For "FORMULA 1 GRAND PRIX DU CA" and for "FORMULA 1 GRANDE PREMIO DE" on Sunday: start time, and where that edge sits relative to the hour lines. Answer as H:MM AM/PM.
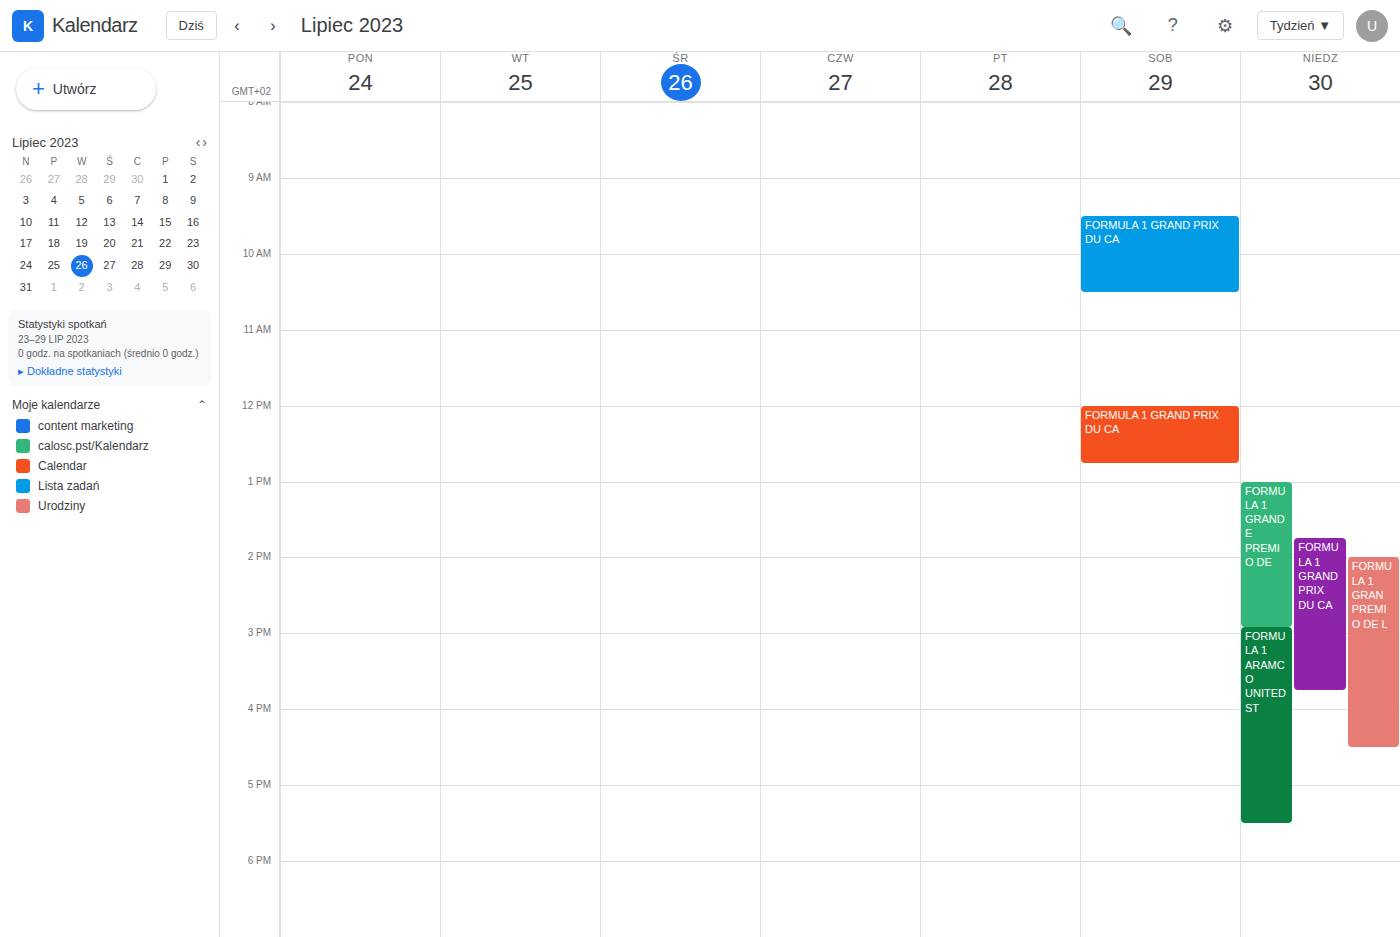
"FORMULA 1 GRAND PRIX DU CA": 1:45 PM, neither: three quarters of the way from the 1 PM line to the 2 PM line. "FORMULA 1 GRANDE PREMIO DE": 1:00 PM, exactly on the 1 PM line.